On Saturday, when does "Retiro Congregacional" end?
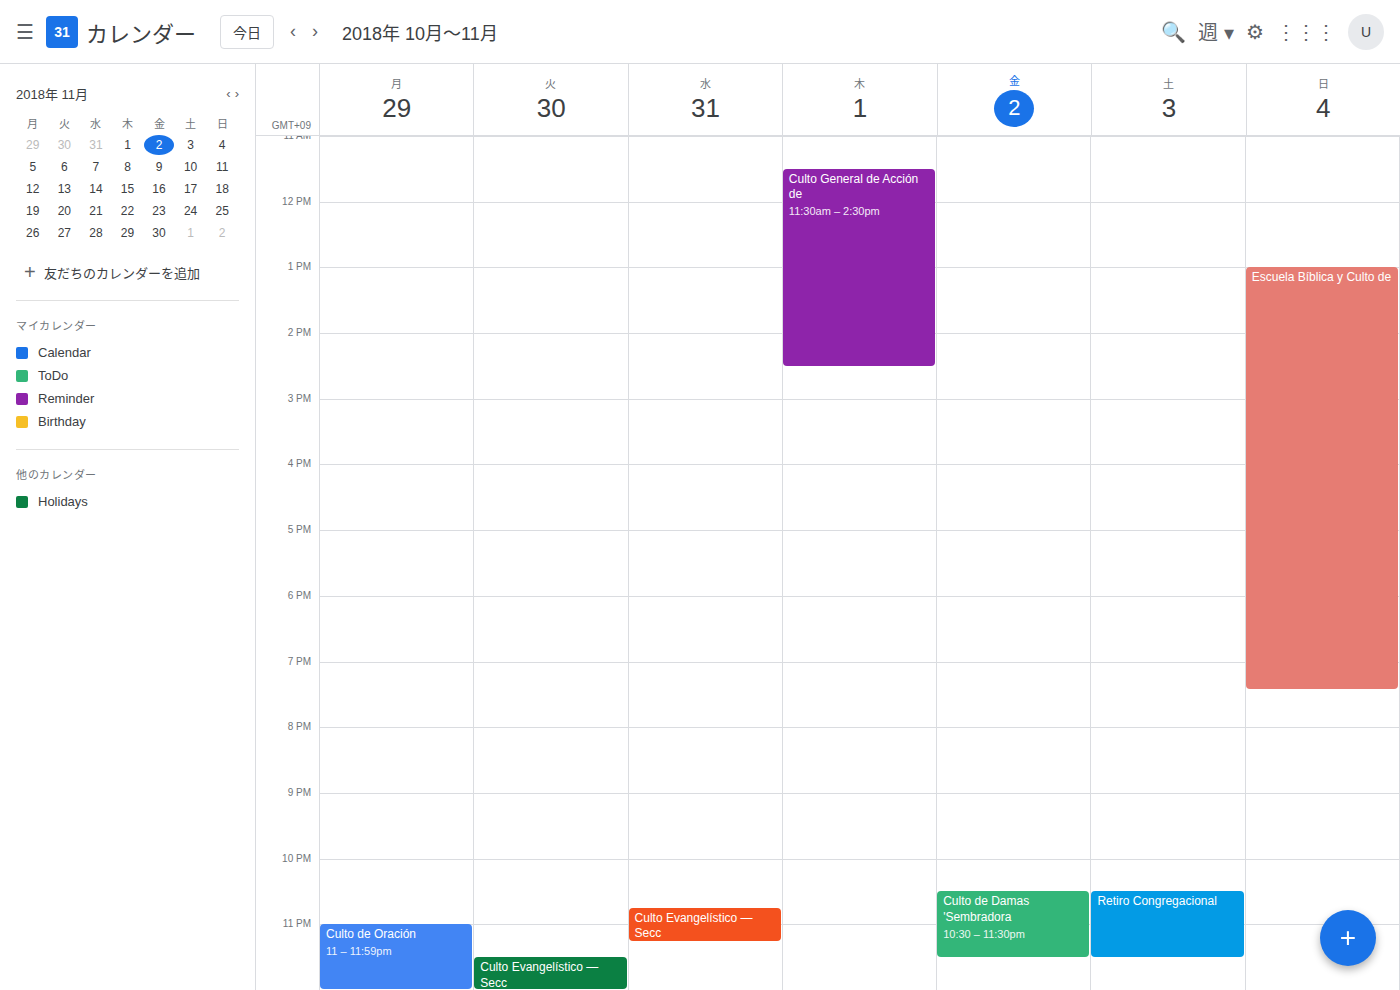
11:30 PM